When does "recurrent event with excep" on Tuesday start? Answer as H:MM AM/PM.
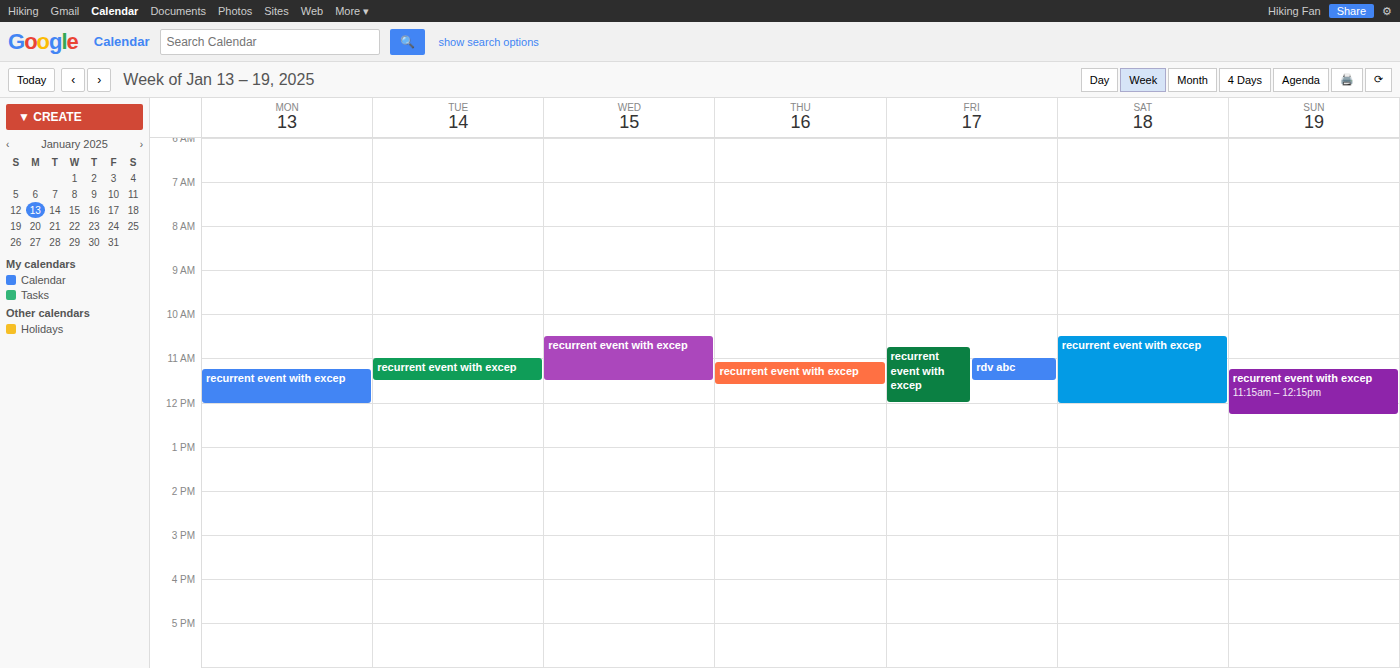
11:00 AM